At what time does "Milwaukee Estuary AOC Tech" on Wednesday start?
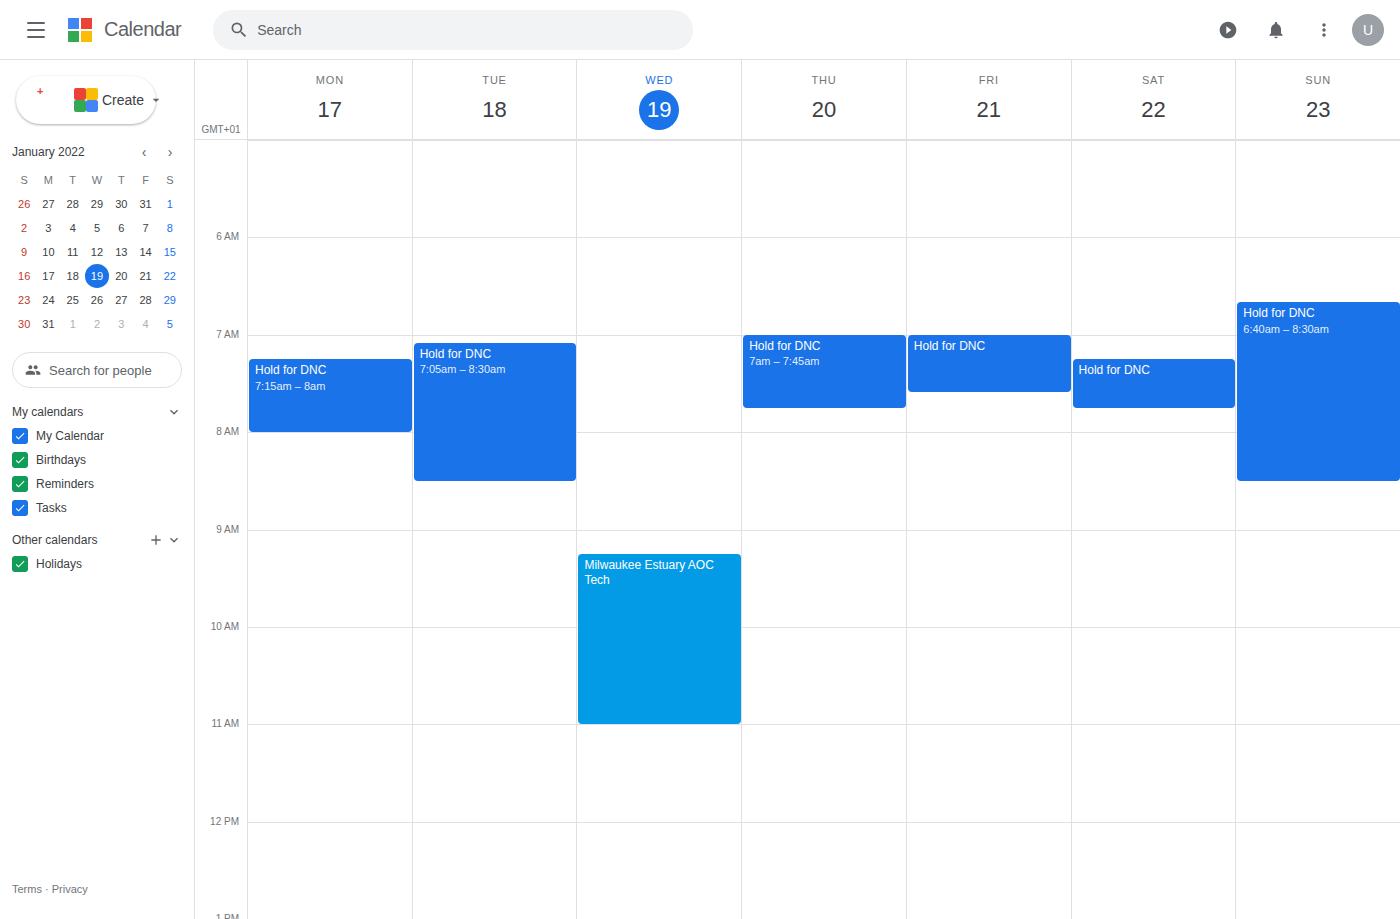
9:15 AM